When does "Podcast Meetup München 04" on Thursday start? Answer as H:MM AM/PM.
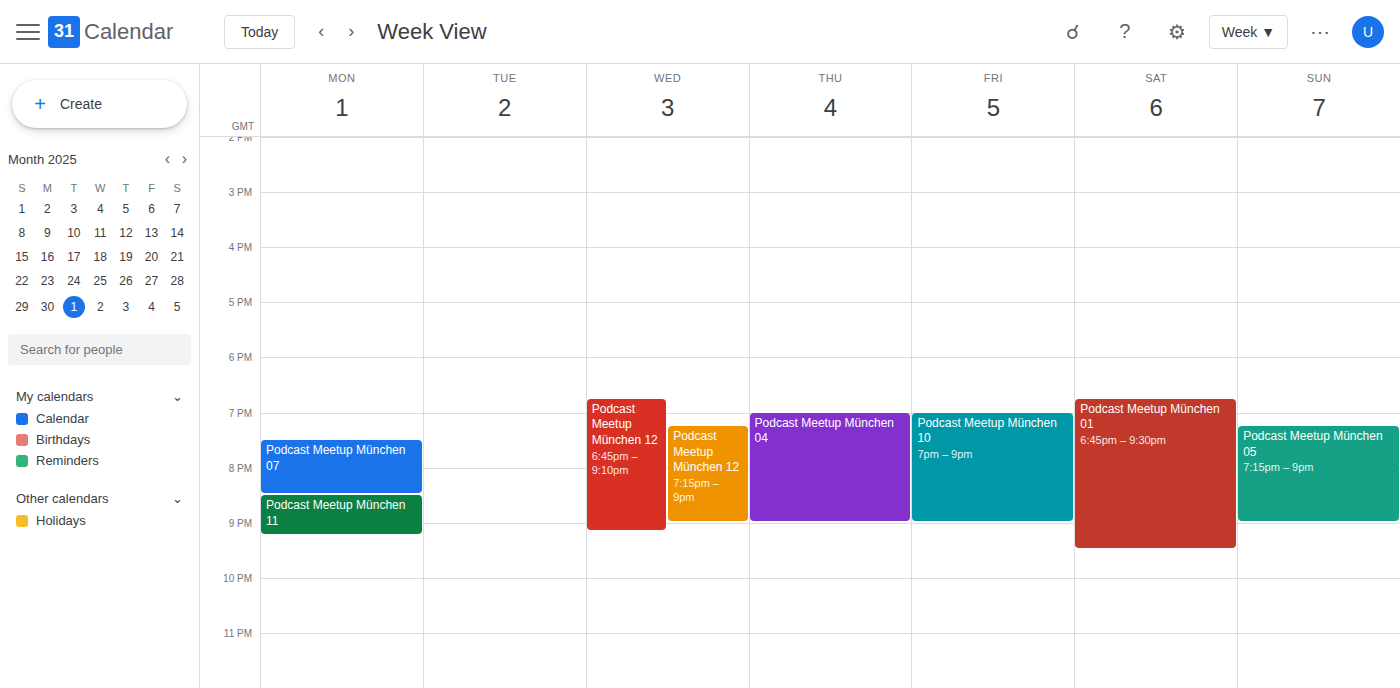
7:00 PM